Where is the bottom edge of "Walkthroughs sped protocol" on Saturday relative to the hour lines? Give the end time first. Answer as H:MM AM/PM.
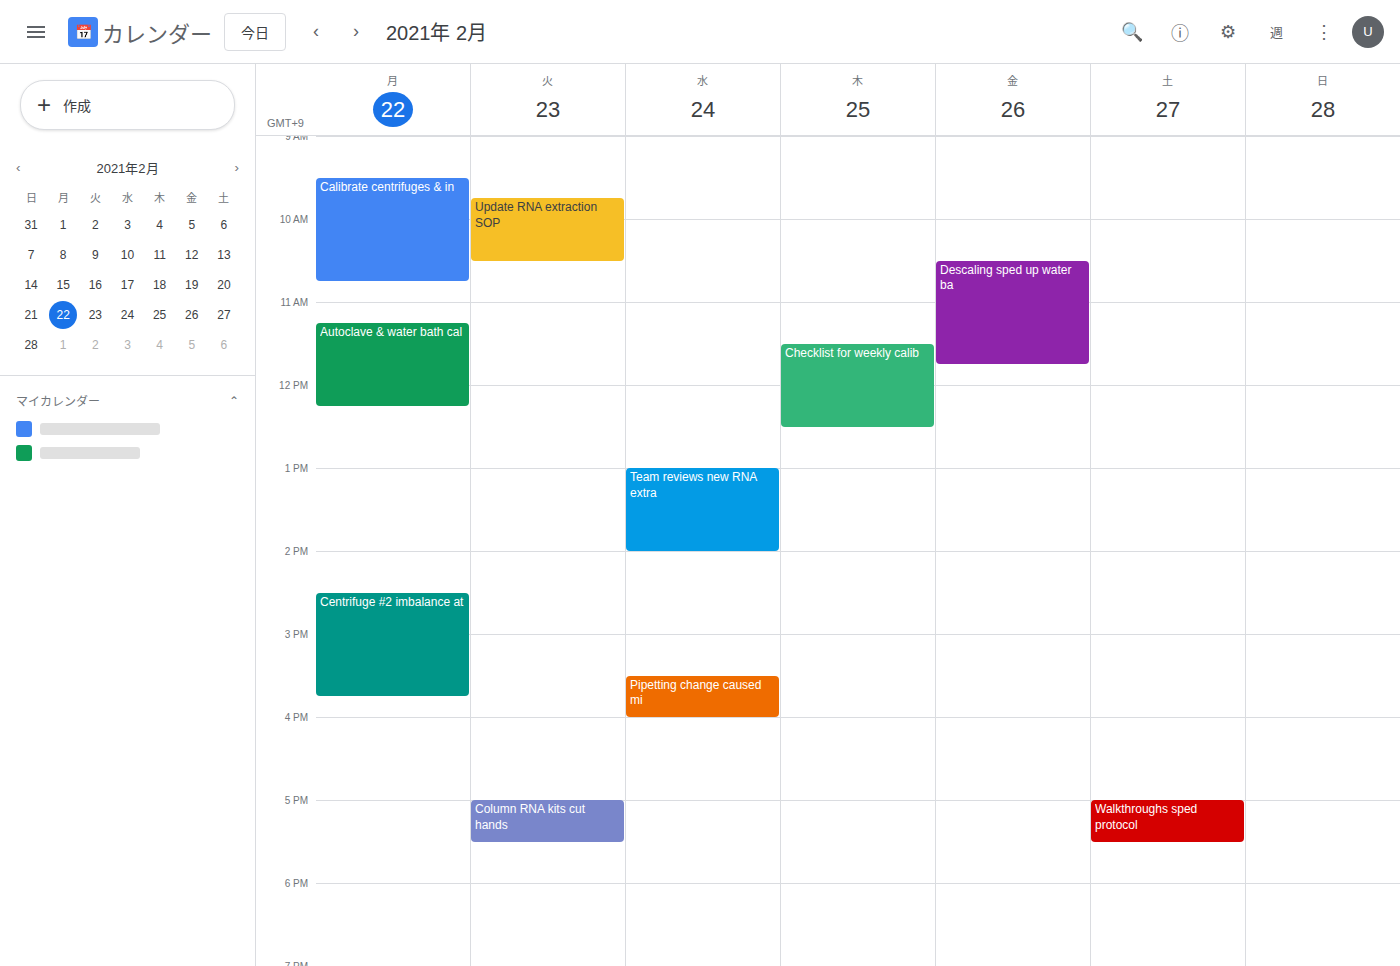
5:30 PM -- halfway between the 5 PM and 6 PM lines.